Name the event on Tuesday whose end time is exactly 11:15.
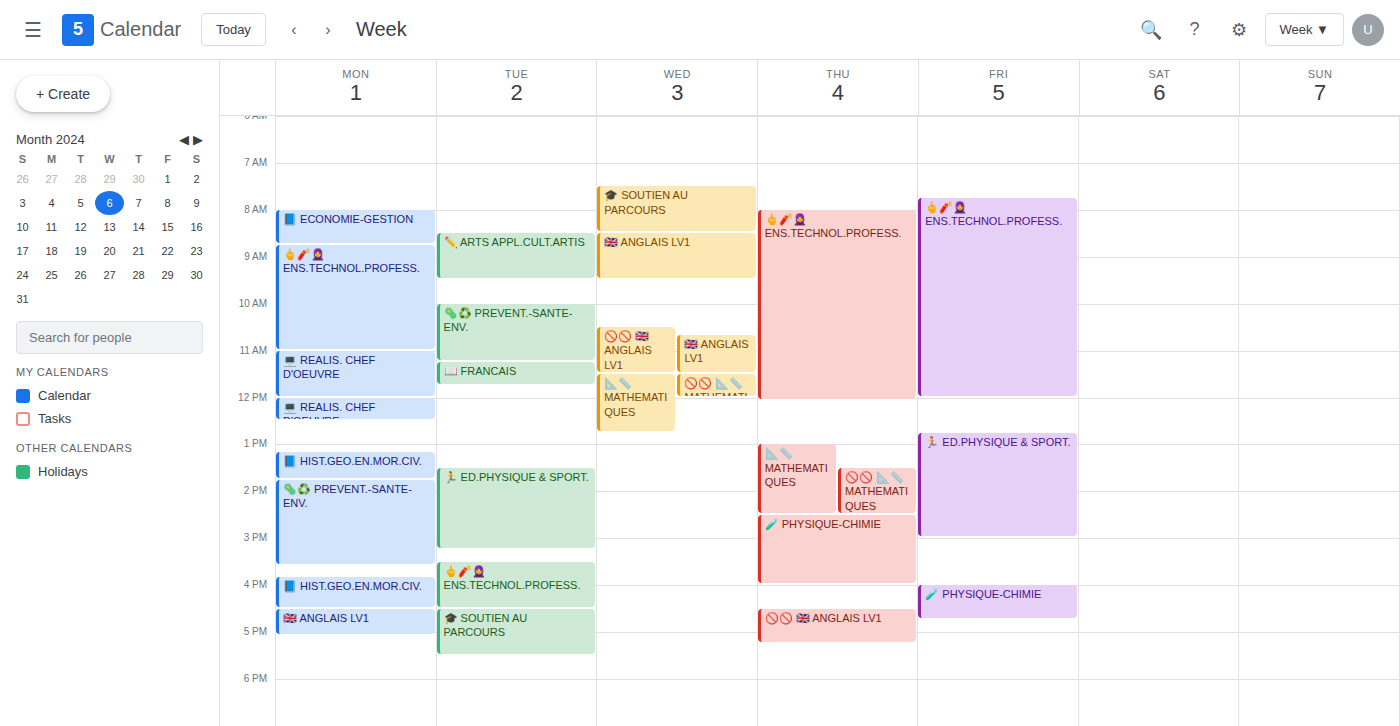
"🦠♻️ PREVENT.-SANTE-ENV."